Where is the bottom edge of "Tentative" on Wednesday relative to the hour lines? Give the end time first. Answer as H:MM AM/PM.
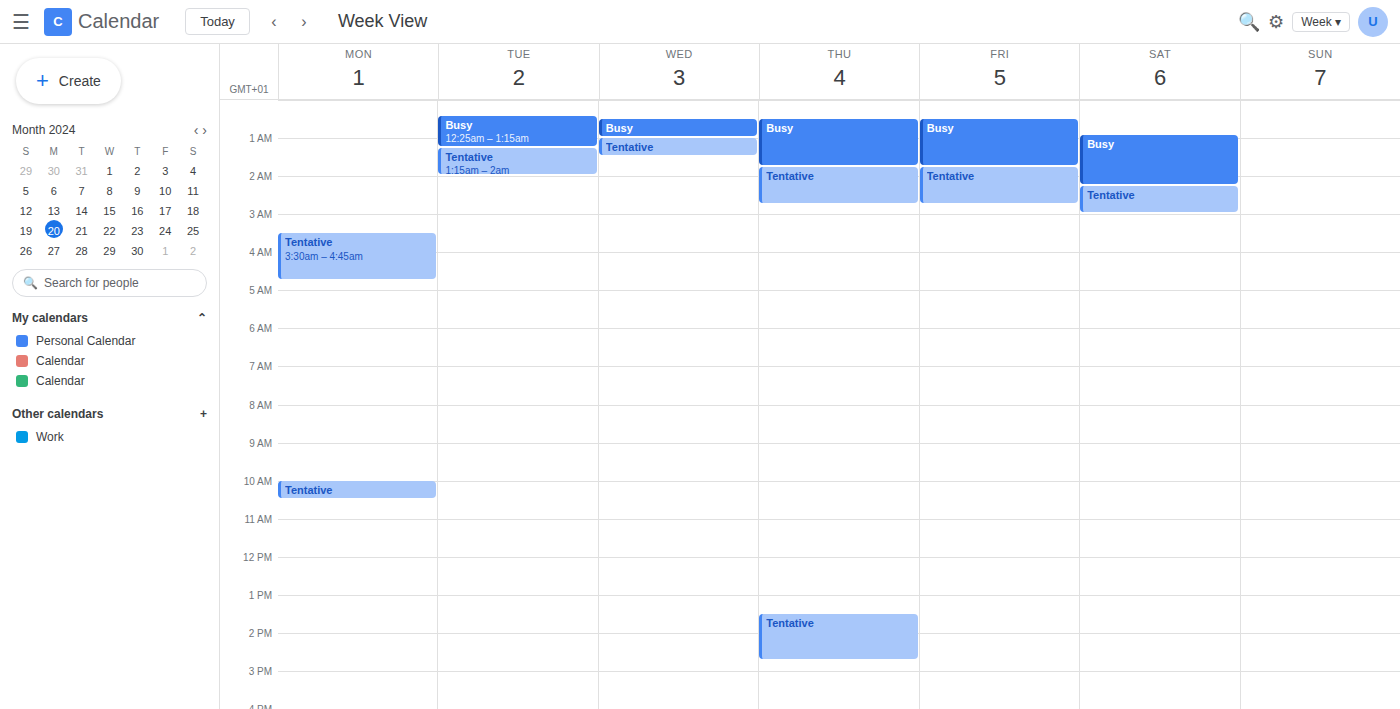
1:30 AM -- halfway between the 1 AM and 2 AM lines.